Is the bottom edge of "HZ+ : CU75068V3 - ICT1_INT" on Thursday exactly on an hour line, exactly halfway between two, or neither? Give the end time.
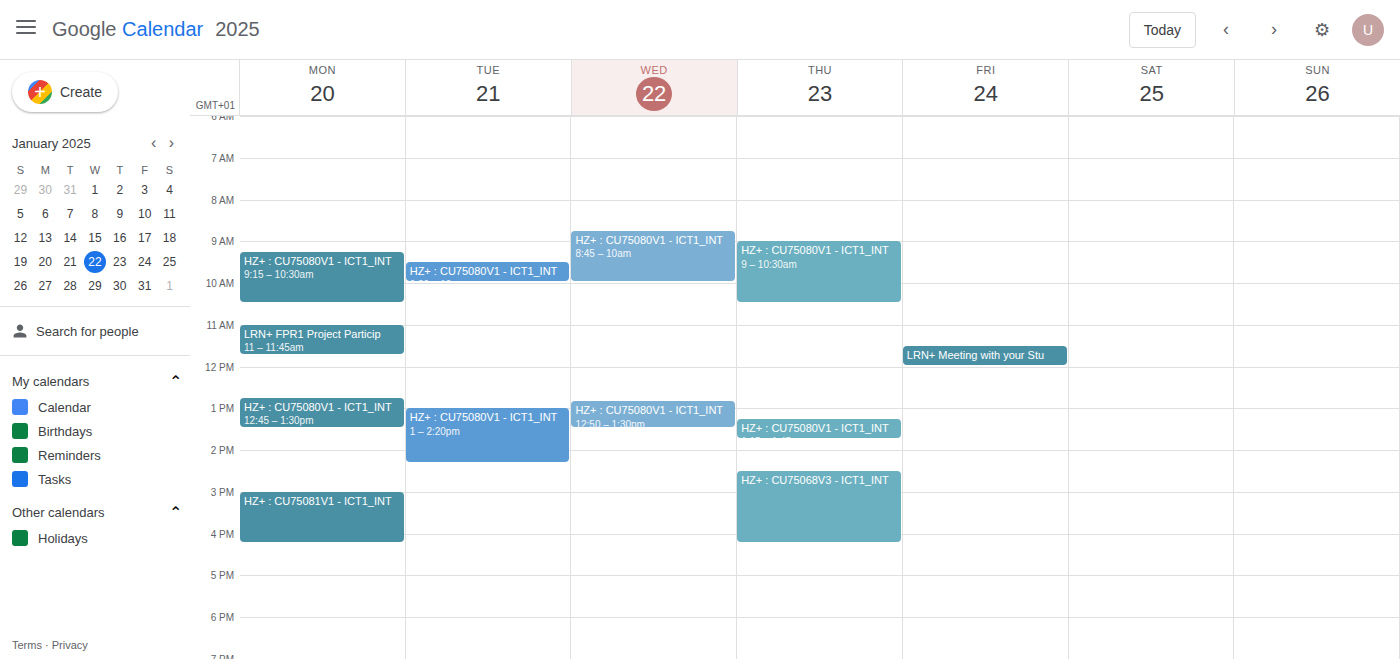
4:15 PM -- neither: a quarter of the way from the 4 PM line to the 5 PM line.